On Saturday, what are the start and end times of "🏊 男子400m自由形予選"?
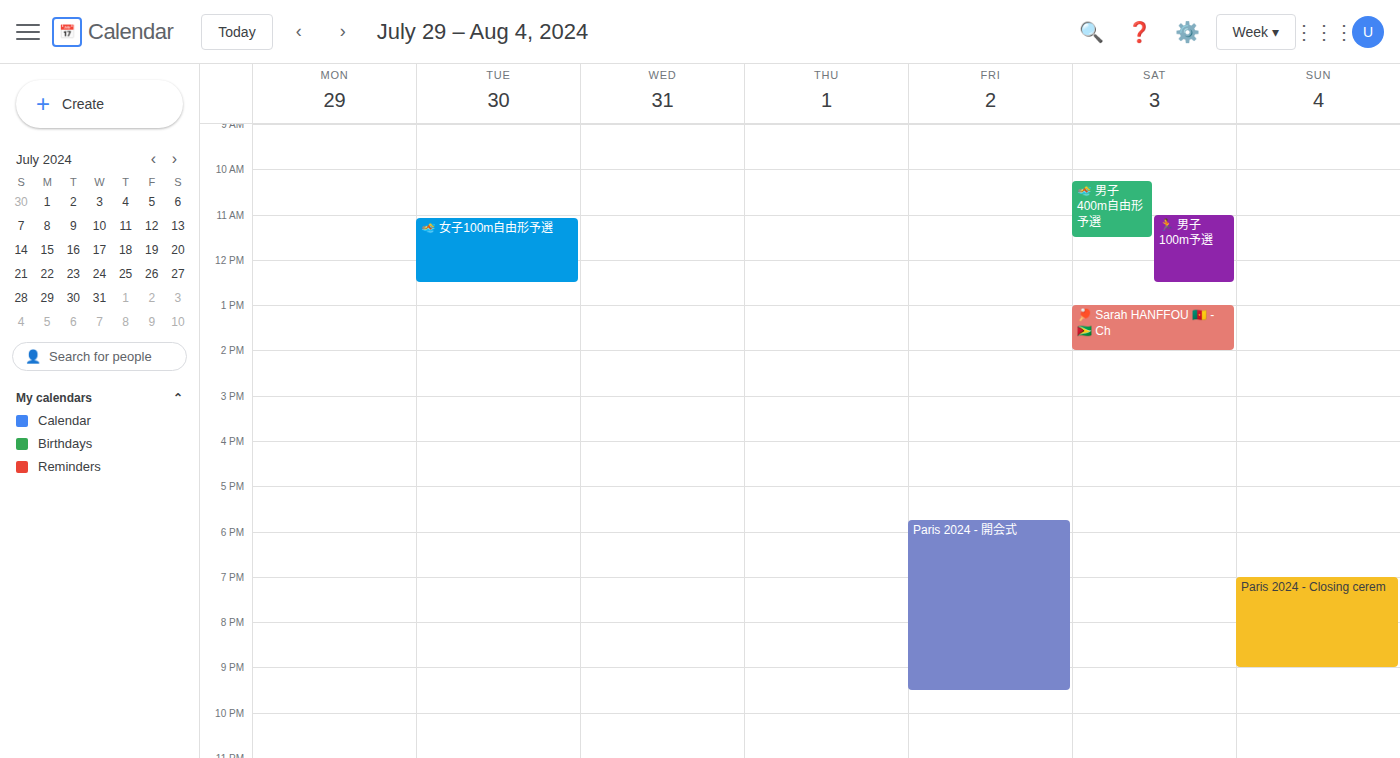
10:15 AM to 11:30 AM